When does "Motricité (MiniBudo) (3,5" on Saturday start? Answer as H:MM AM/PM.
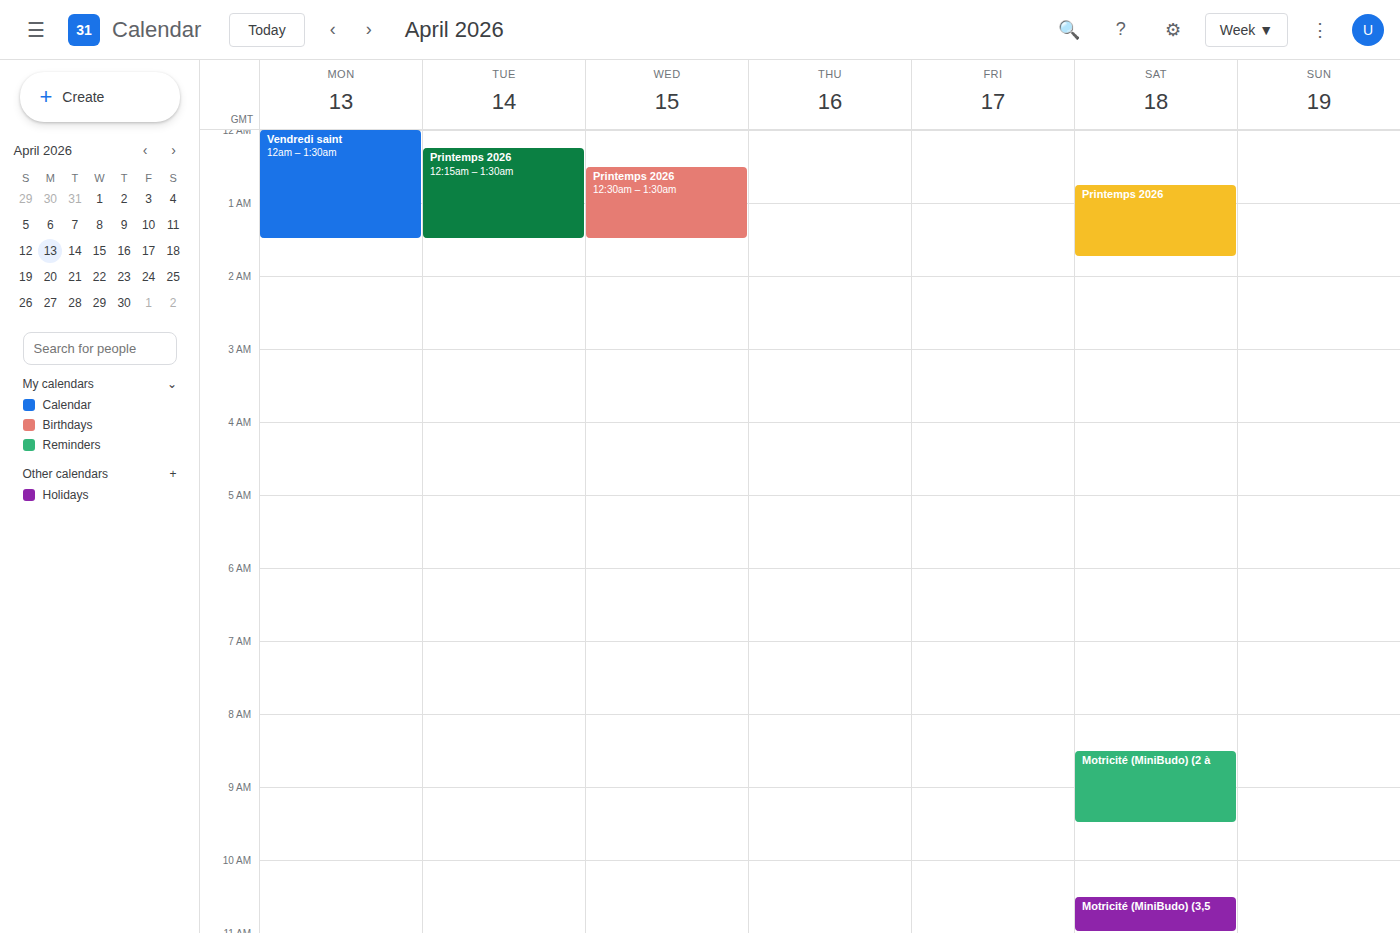
10:30 AM